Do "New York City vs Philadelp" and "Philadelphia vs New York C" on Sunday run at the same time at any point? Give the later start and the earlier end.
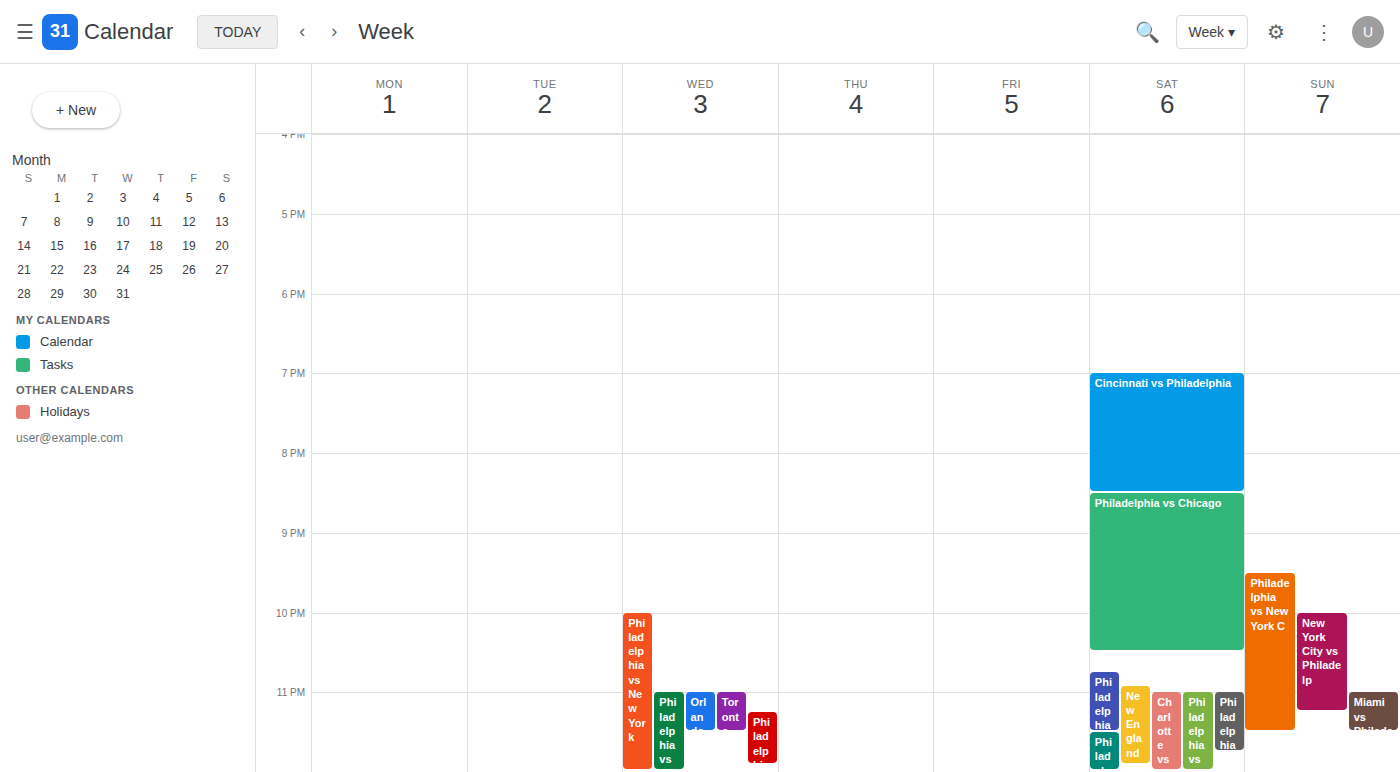
"New York City vs Philadelp" runs 10:00 PM to 11:15 PM, inside "Philadelphia vs New York C" -- they overlap.